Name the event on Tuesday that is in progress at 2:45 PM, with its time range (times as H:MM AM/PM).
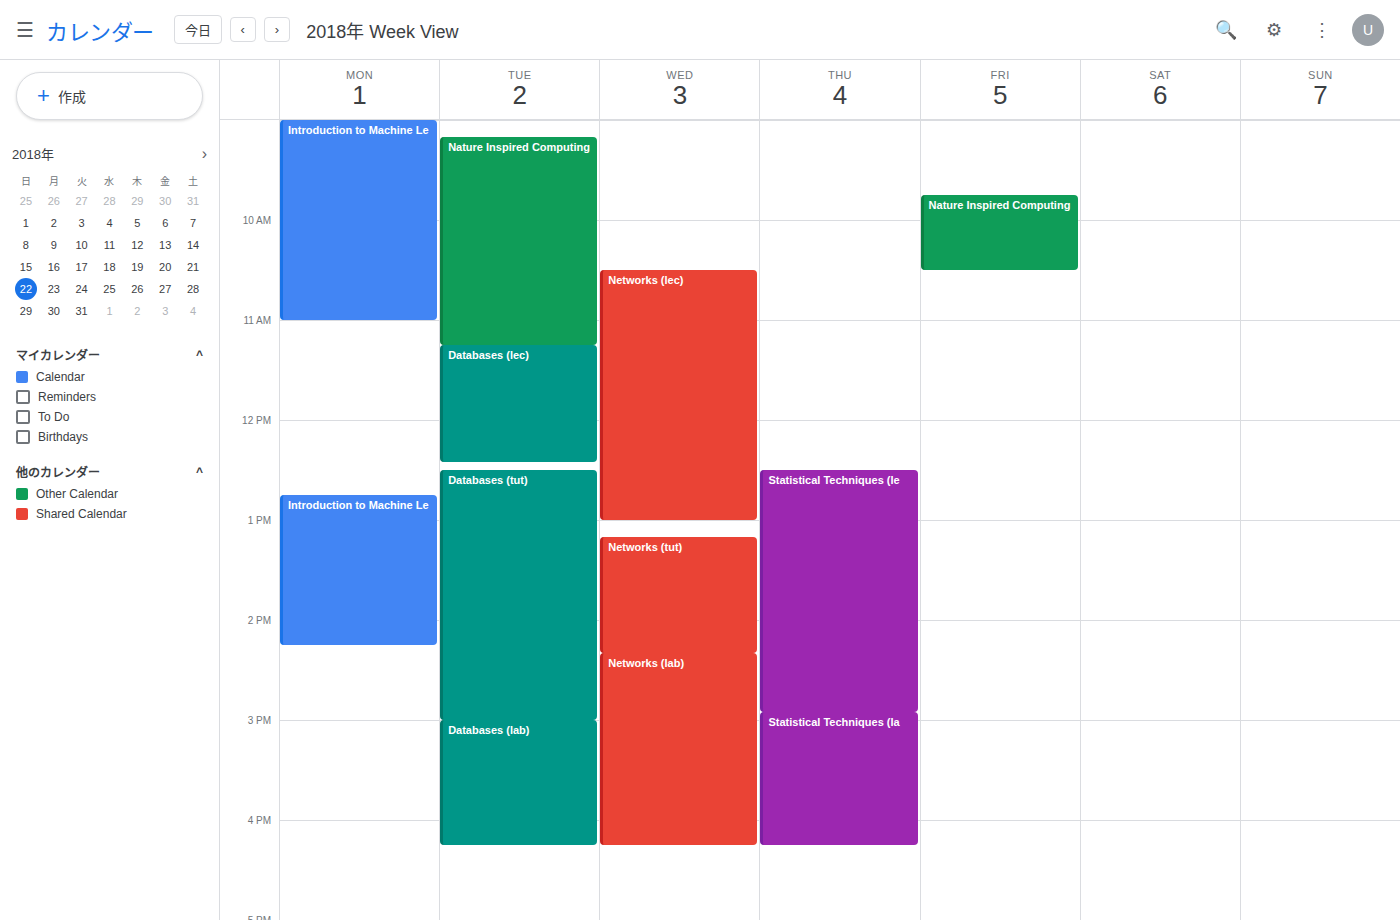
"Databases (tut)", 12:30 PM to 3:00 PM